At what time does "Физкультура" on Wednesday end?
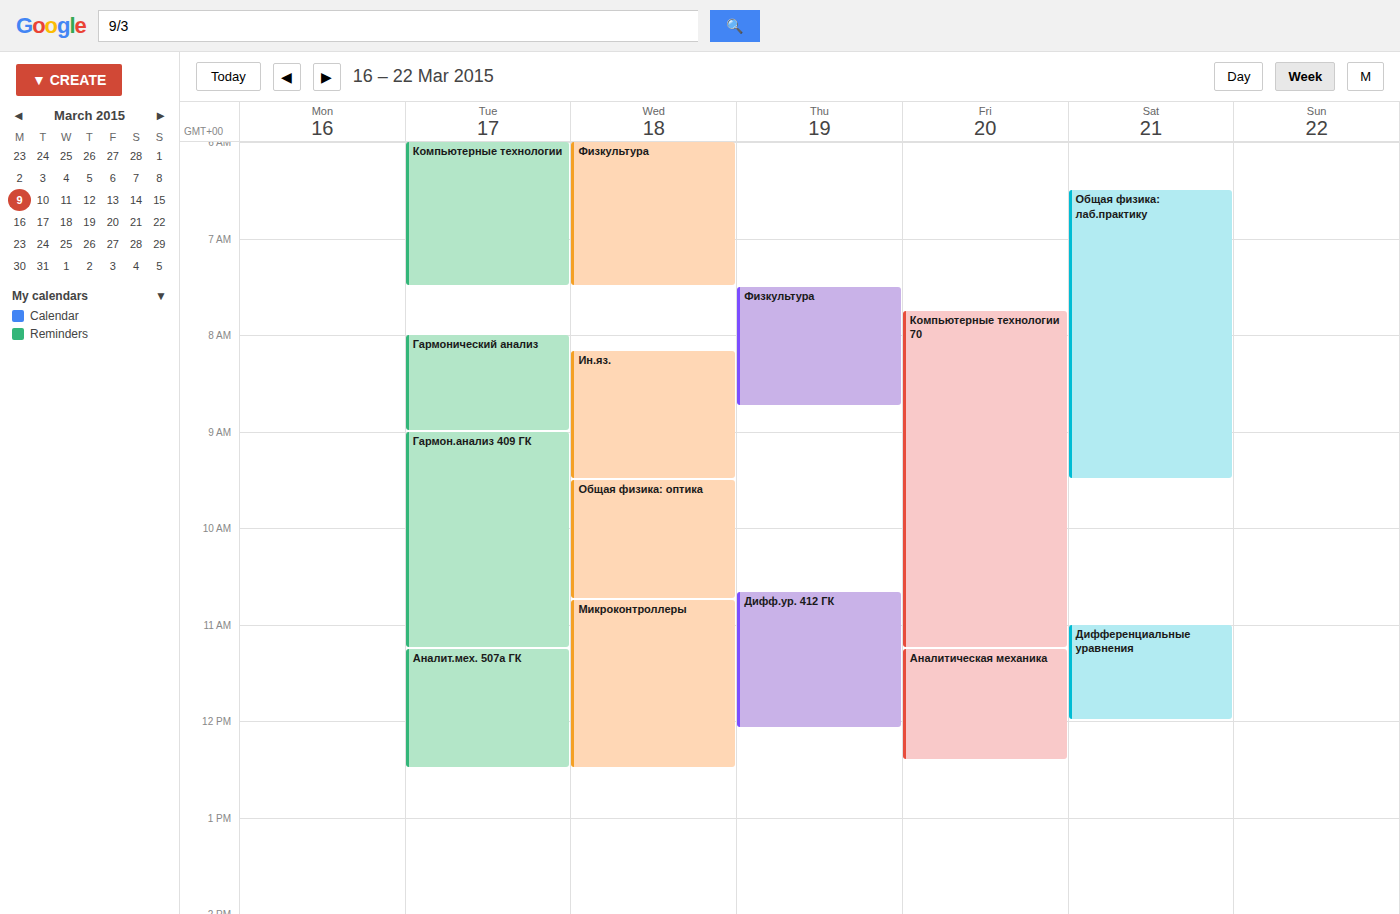
7:30 AM